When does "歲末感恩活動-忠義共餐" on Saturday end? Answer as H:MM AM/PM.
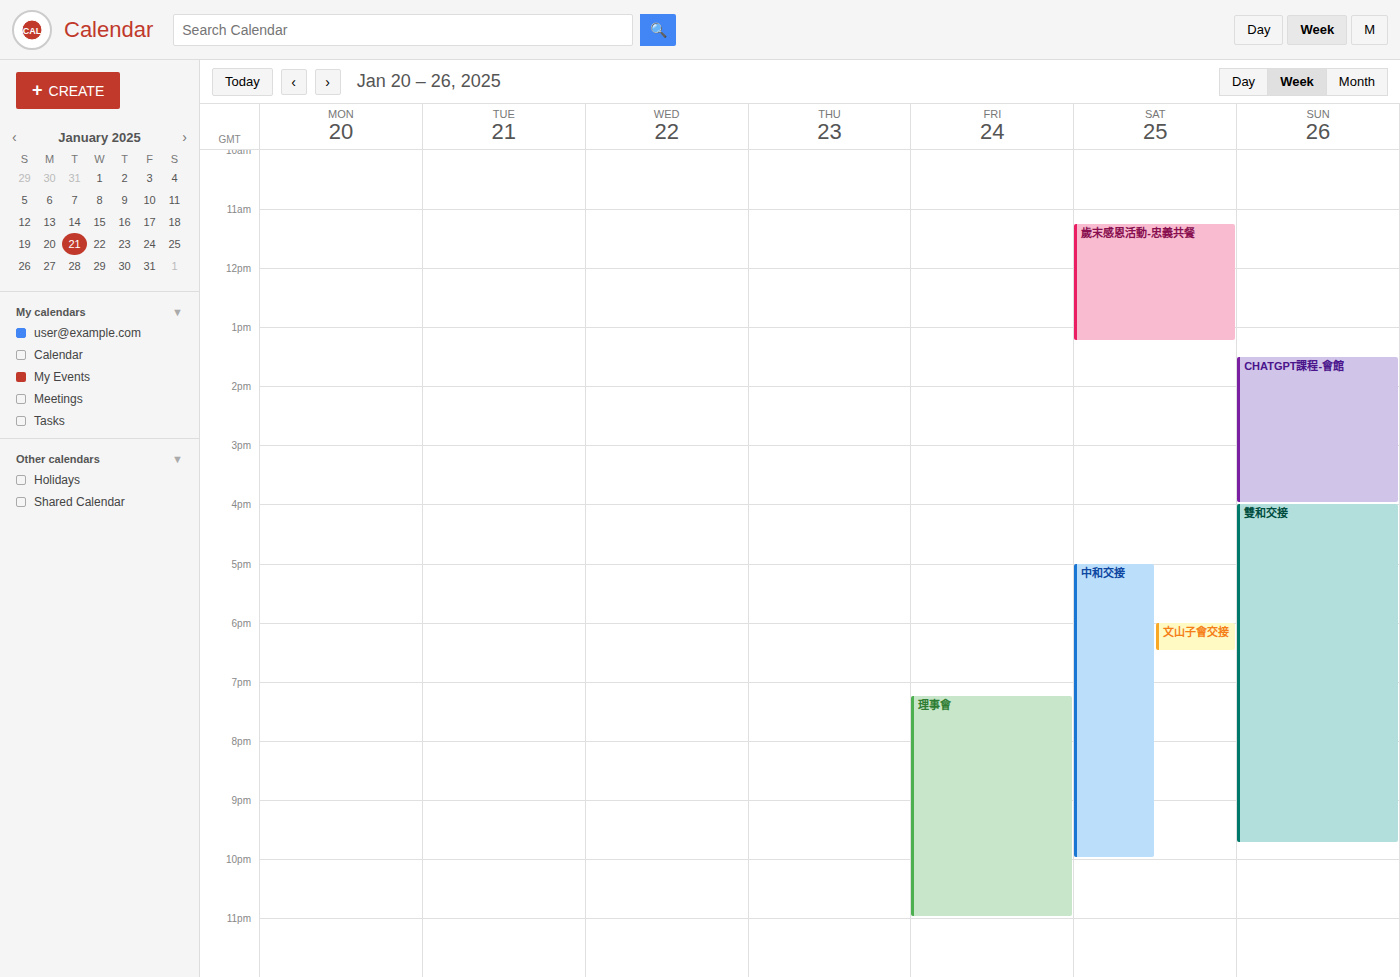
1:15 PM